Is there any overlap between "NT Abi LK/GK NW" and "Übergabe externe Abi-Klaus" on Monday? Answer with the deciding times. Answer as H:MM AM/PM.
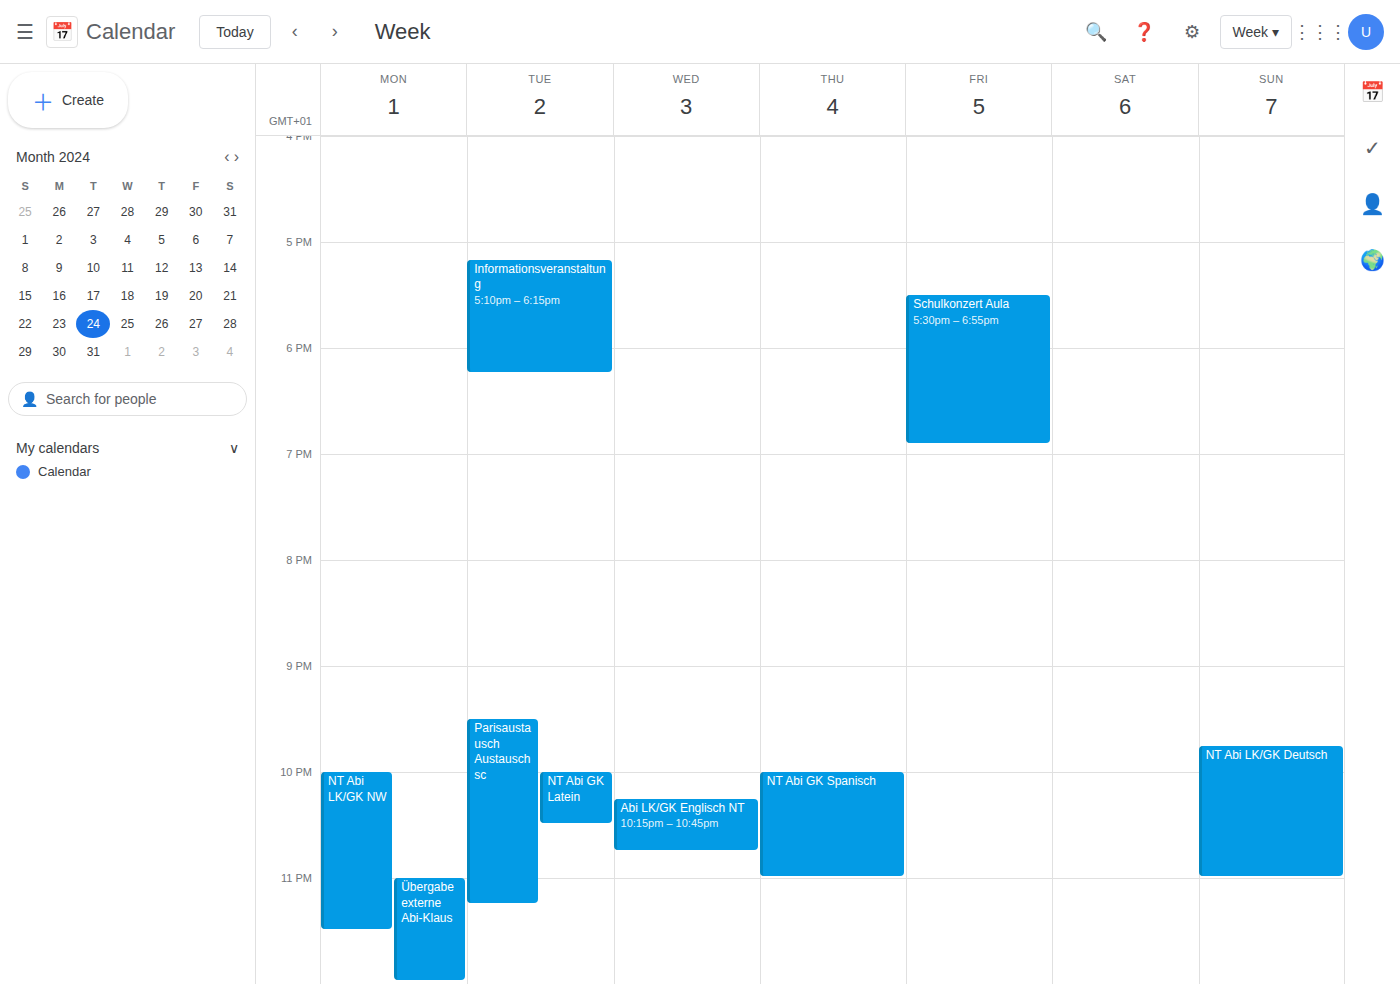
"Übergabe externe Abi-Klaus" starts at 11:00 PM, before "NT Abi LK/GK NW" ends at 11:30 PM -- they overlap.